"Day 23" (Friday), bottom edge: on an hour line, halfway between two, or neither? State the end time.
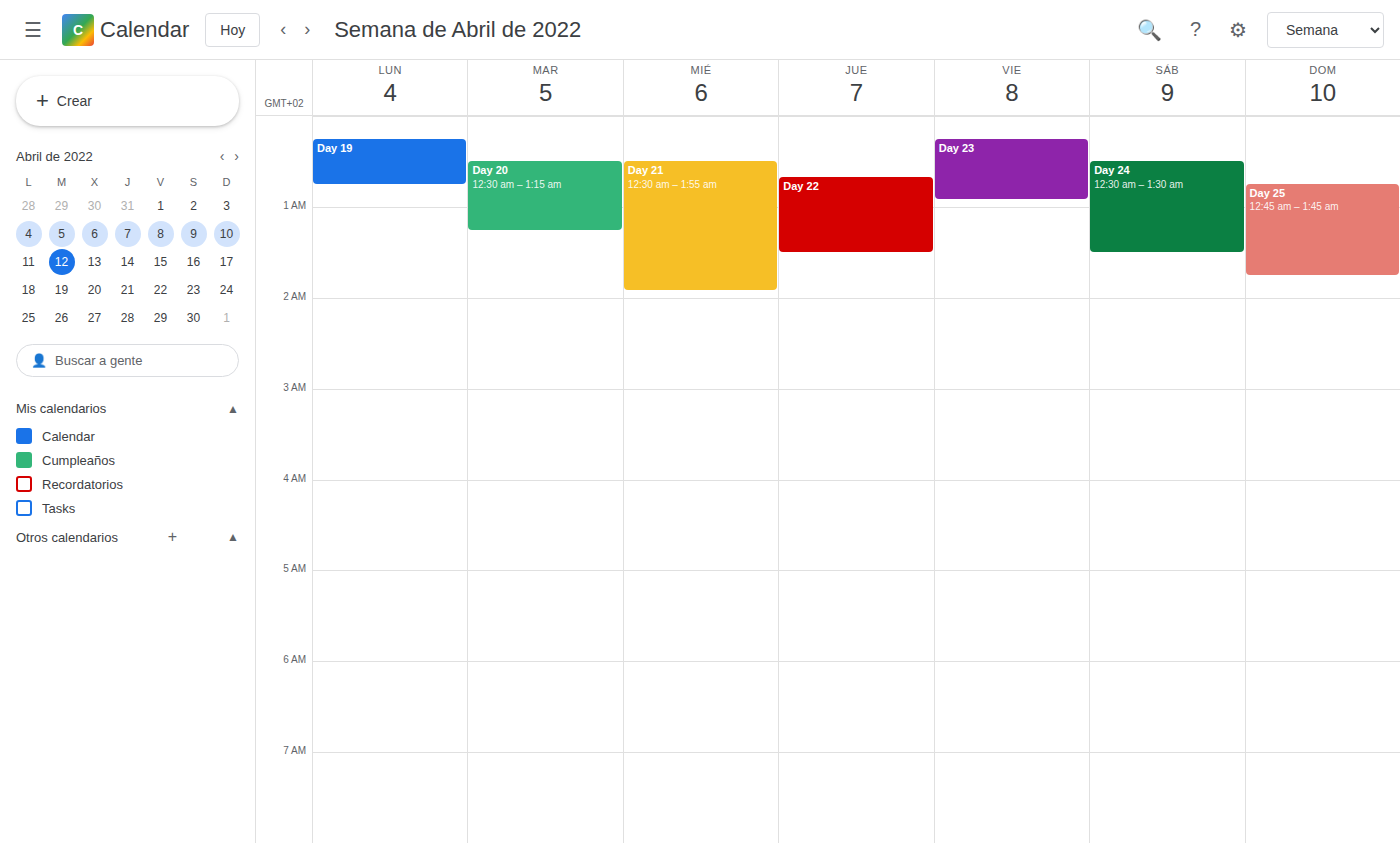
00:55 -- neither: 55 minutes below the 00:00 line and 5 minutes above the 01:00 line.